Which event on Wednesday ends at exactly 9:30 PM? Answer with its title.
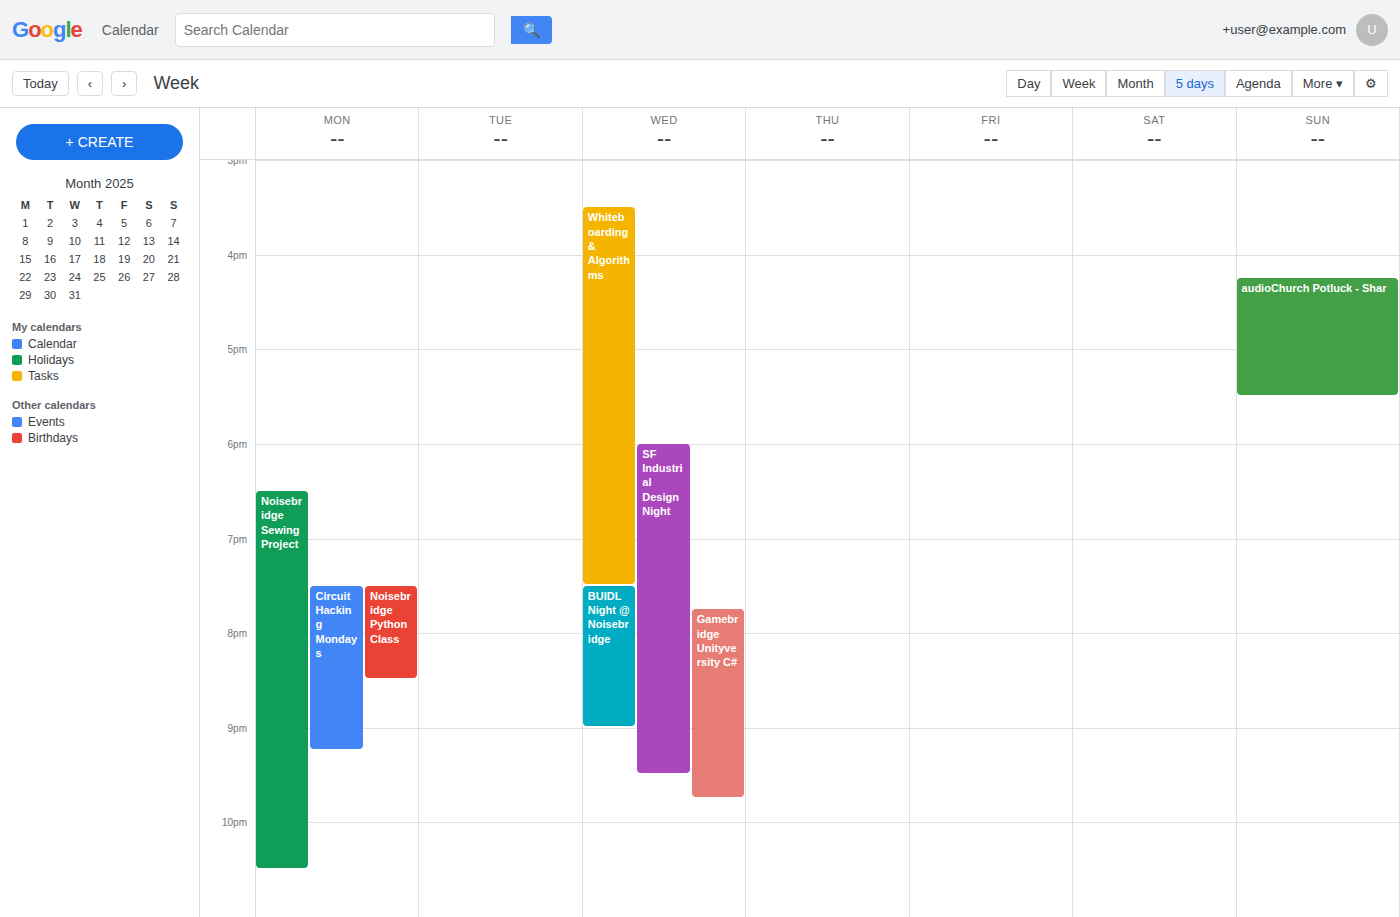
"SF Industrial Design Night"